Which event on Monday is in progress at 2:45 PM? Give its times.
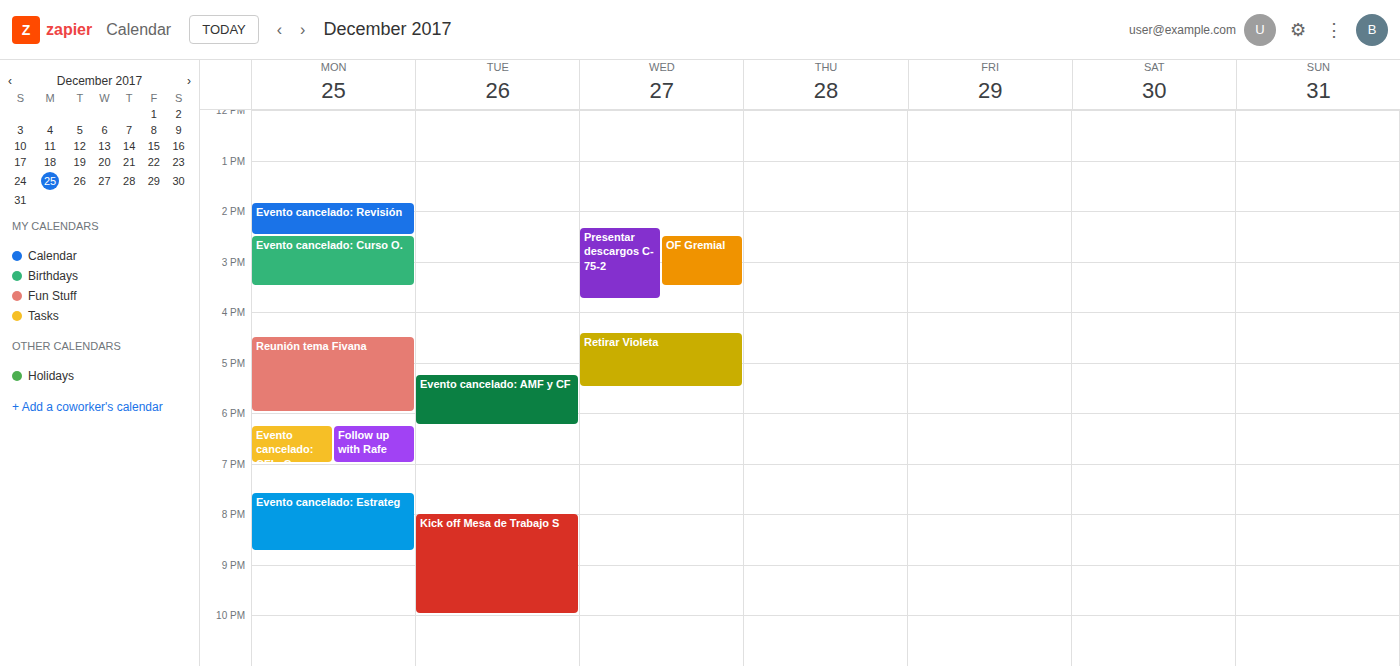
"Evento cancelado: Curso O.", 2:30 PM to 3:30 PM